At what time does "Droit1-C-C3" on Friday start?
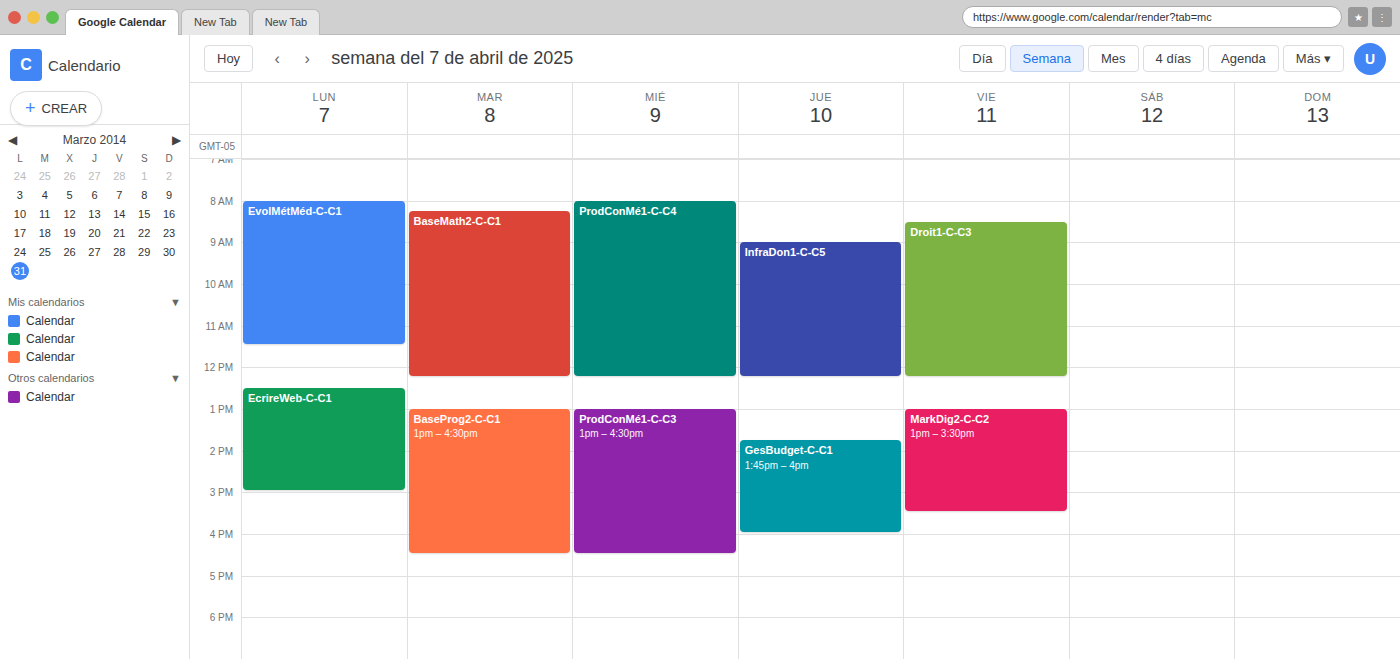
08:30